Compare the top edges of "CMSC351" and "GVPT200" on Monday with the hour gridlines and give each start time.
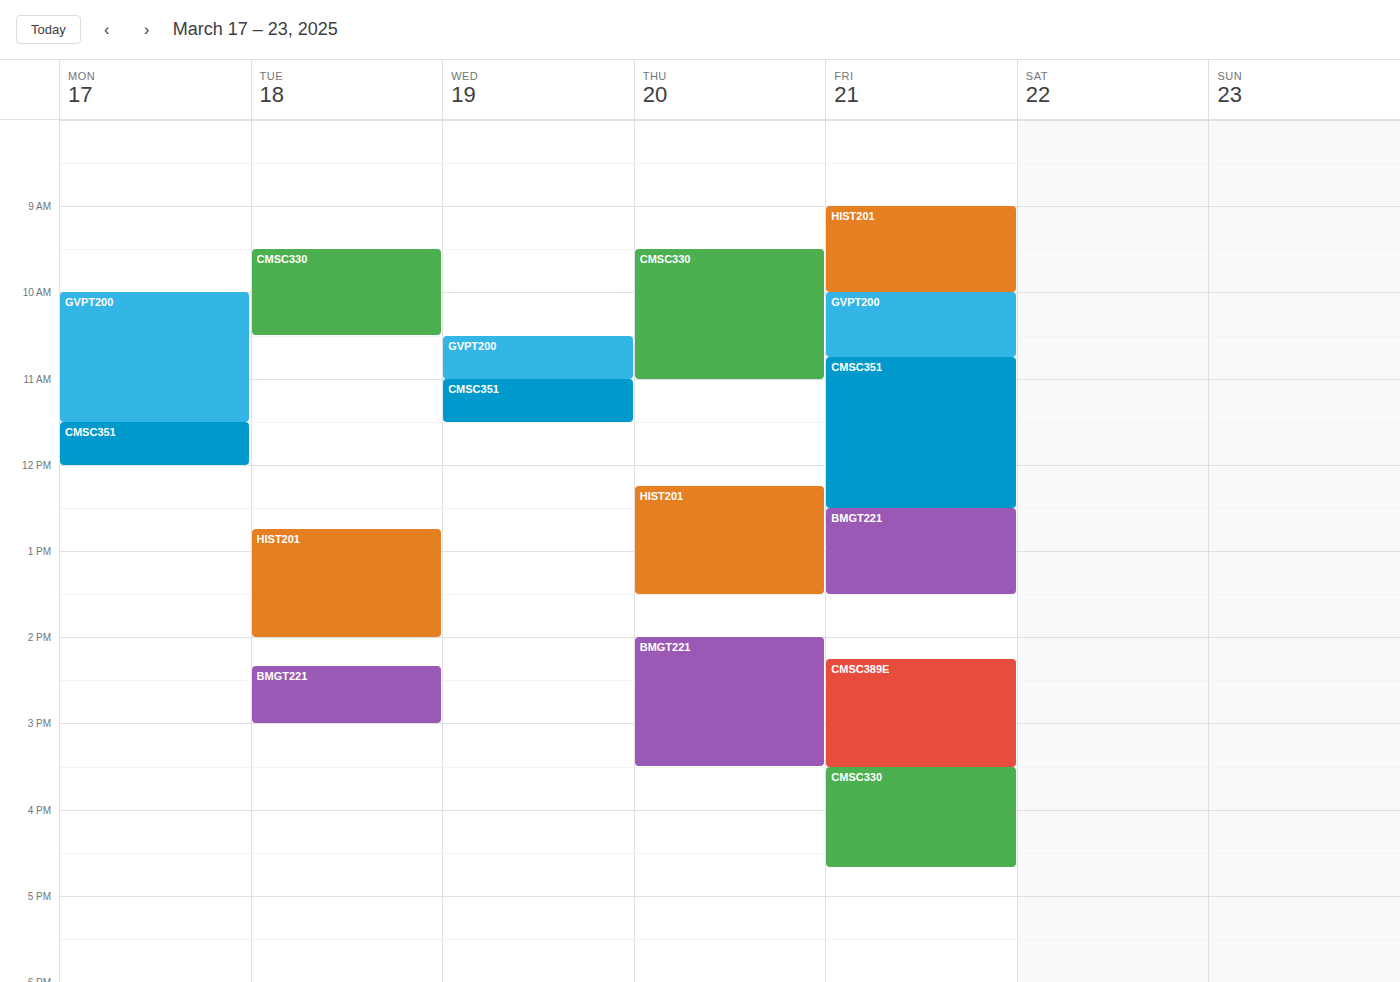
"CMSC351": 11:30 AM, halfway between the 11 AM and 12 PM lines. "GVPT200": 10:00 AM, exactly on the 10 AM line.